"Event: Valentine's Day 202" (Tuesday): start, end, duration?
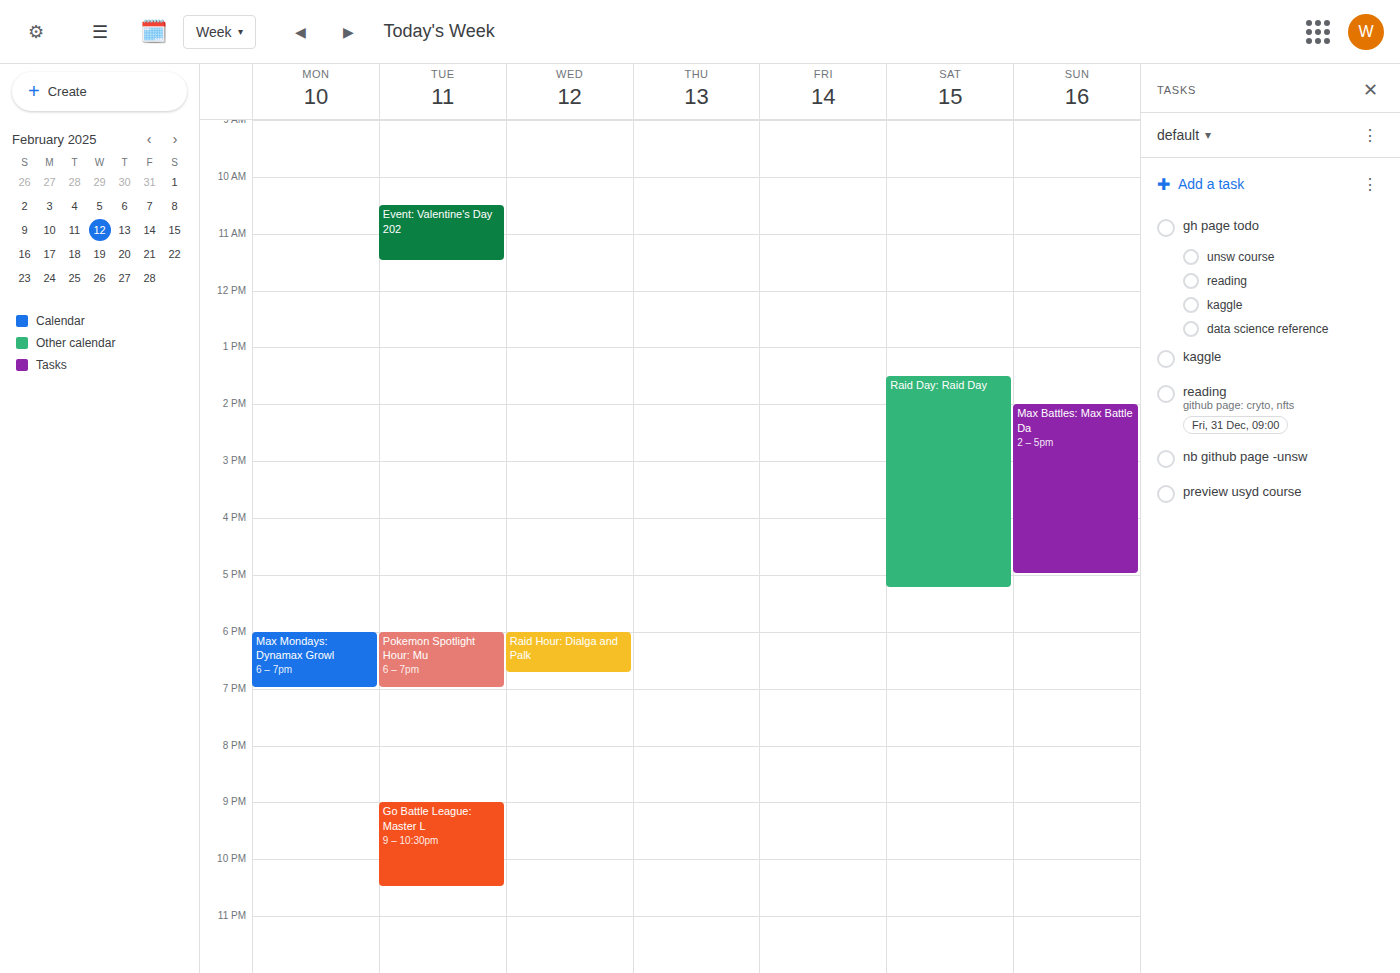
10:30 AM to 11:30 AM, 1 hour